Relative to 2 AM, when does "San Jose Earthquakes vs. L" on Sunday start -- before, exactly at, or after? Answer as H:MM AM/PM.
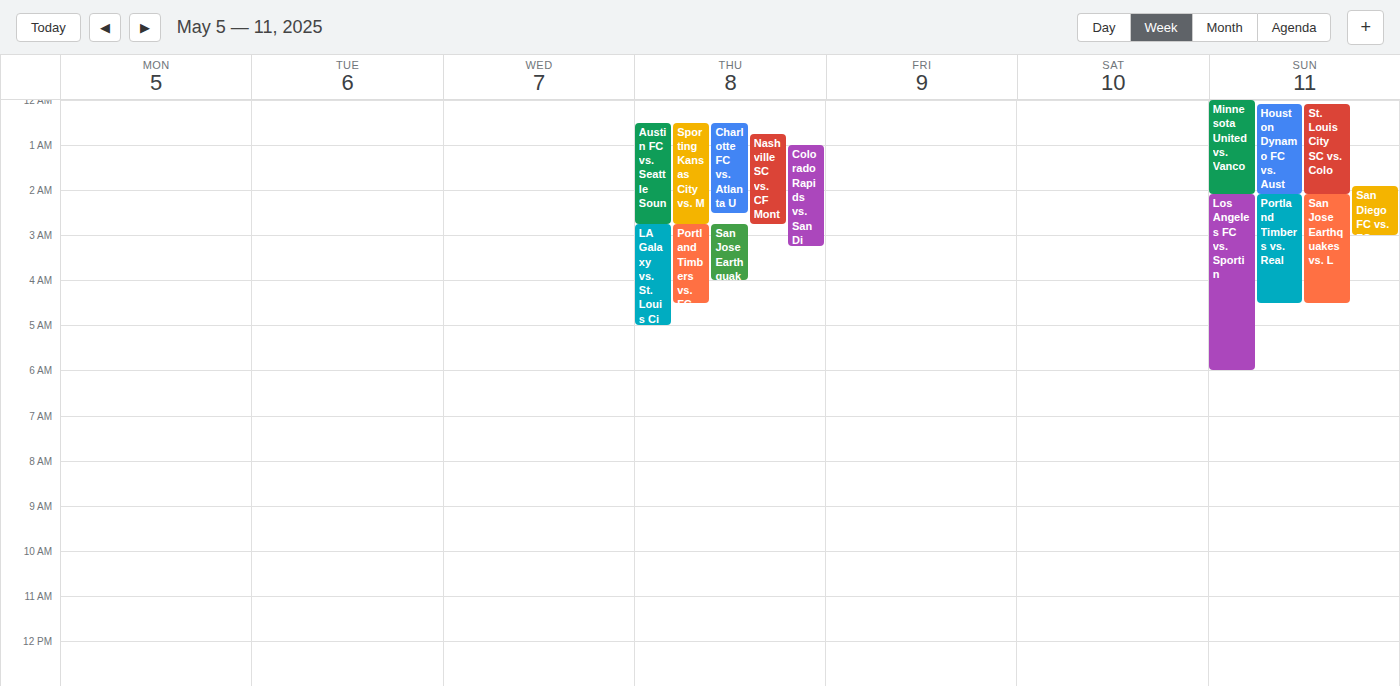
2:05 AM -- after 2 AM, 5 minutes below the 2 AM line.